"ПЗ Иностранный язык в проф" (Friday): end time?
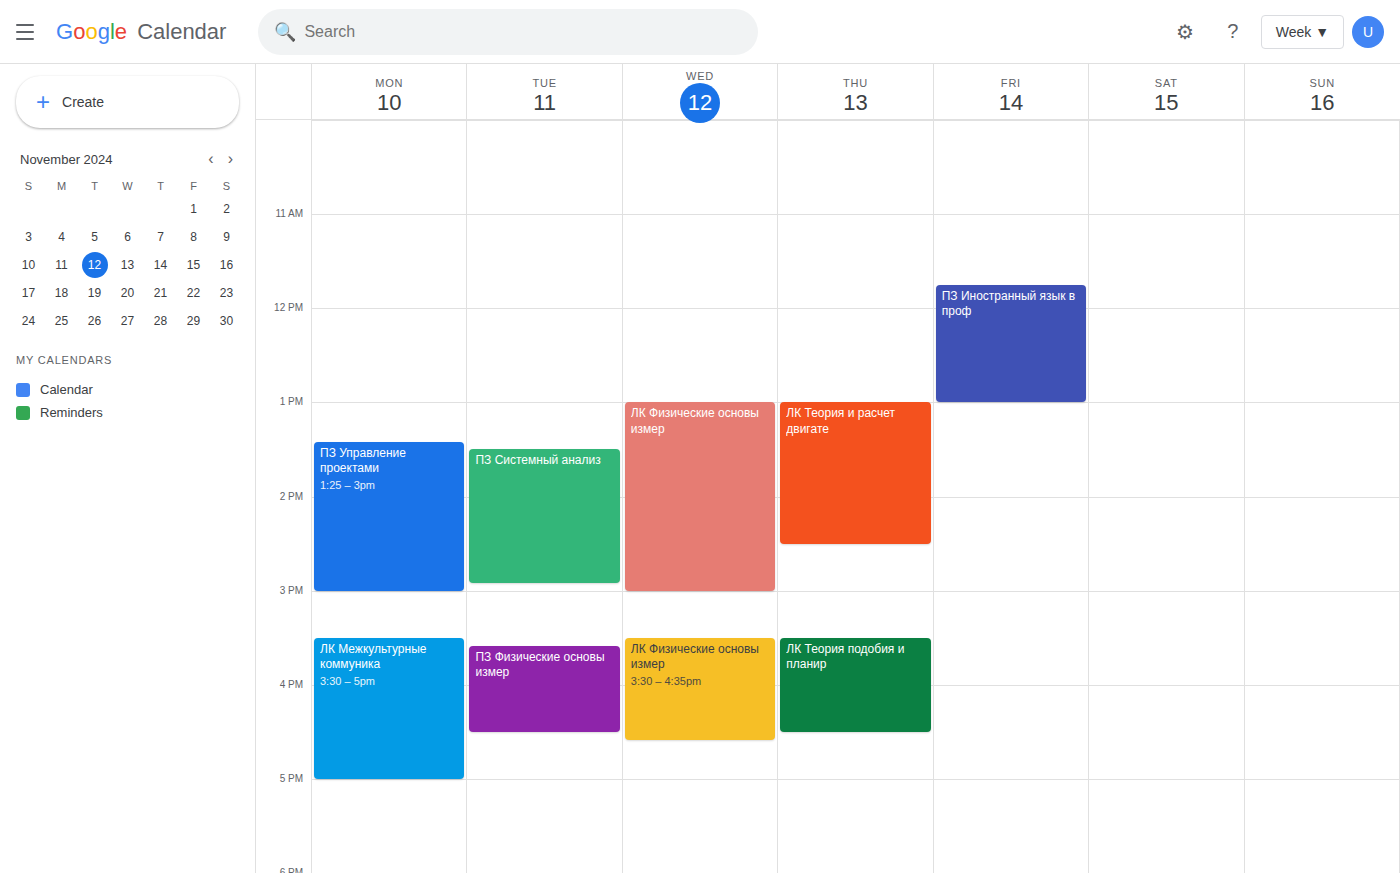
1:00 PM